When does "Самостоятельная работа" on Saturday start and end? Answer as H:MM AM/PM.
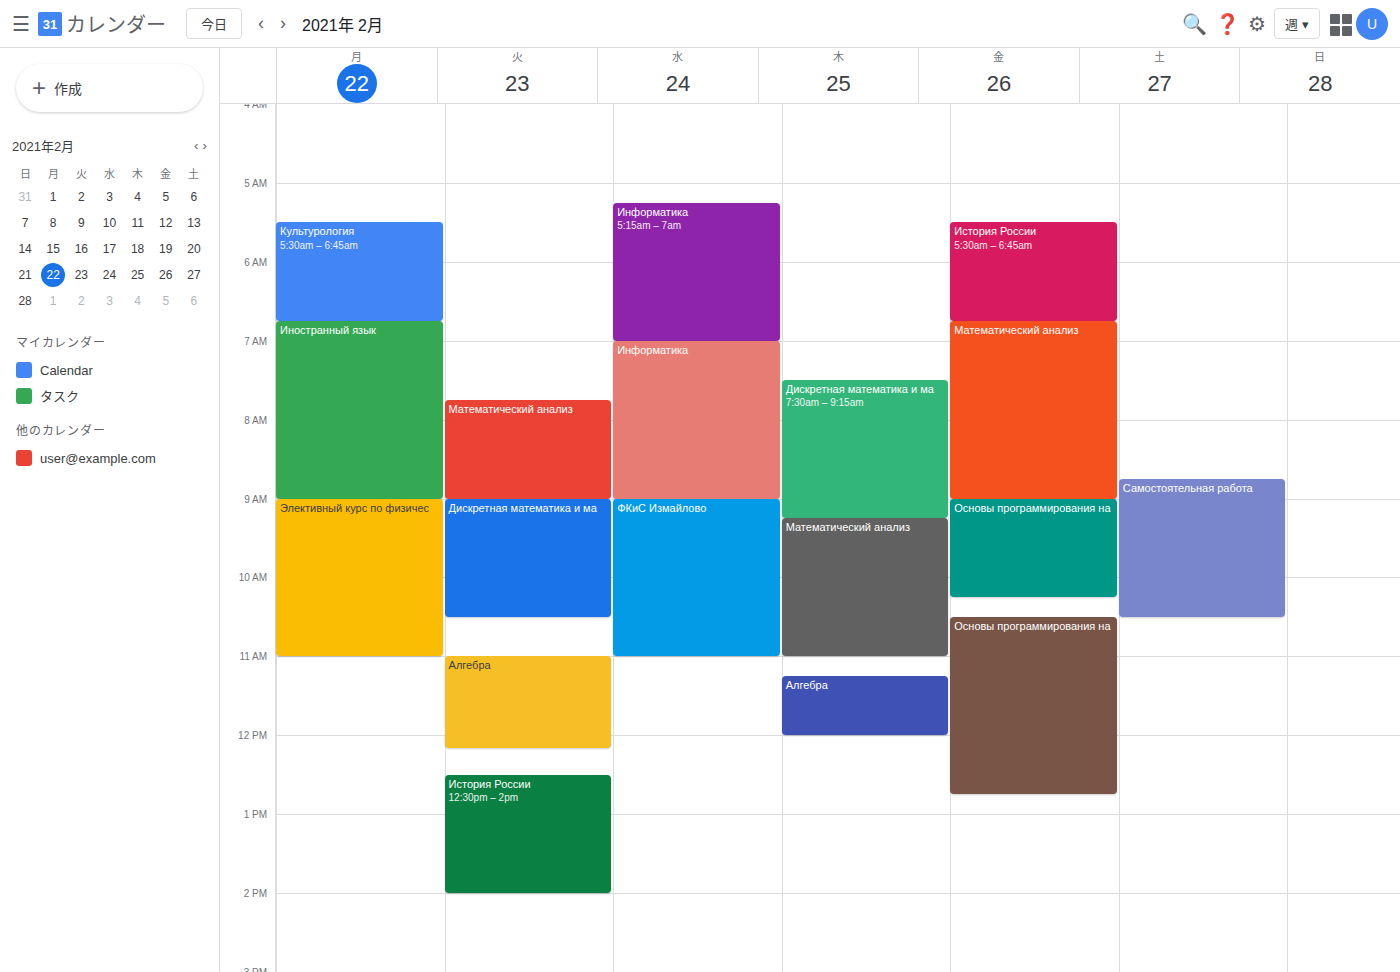
8:45 AM to 10:30 AM